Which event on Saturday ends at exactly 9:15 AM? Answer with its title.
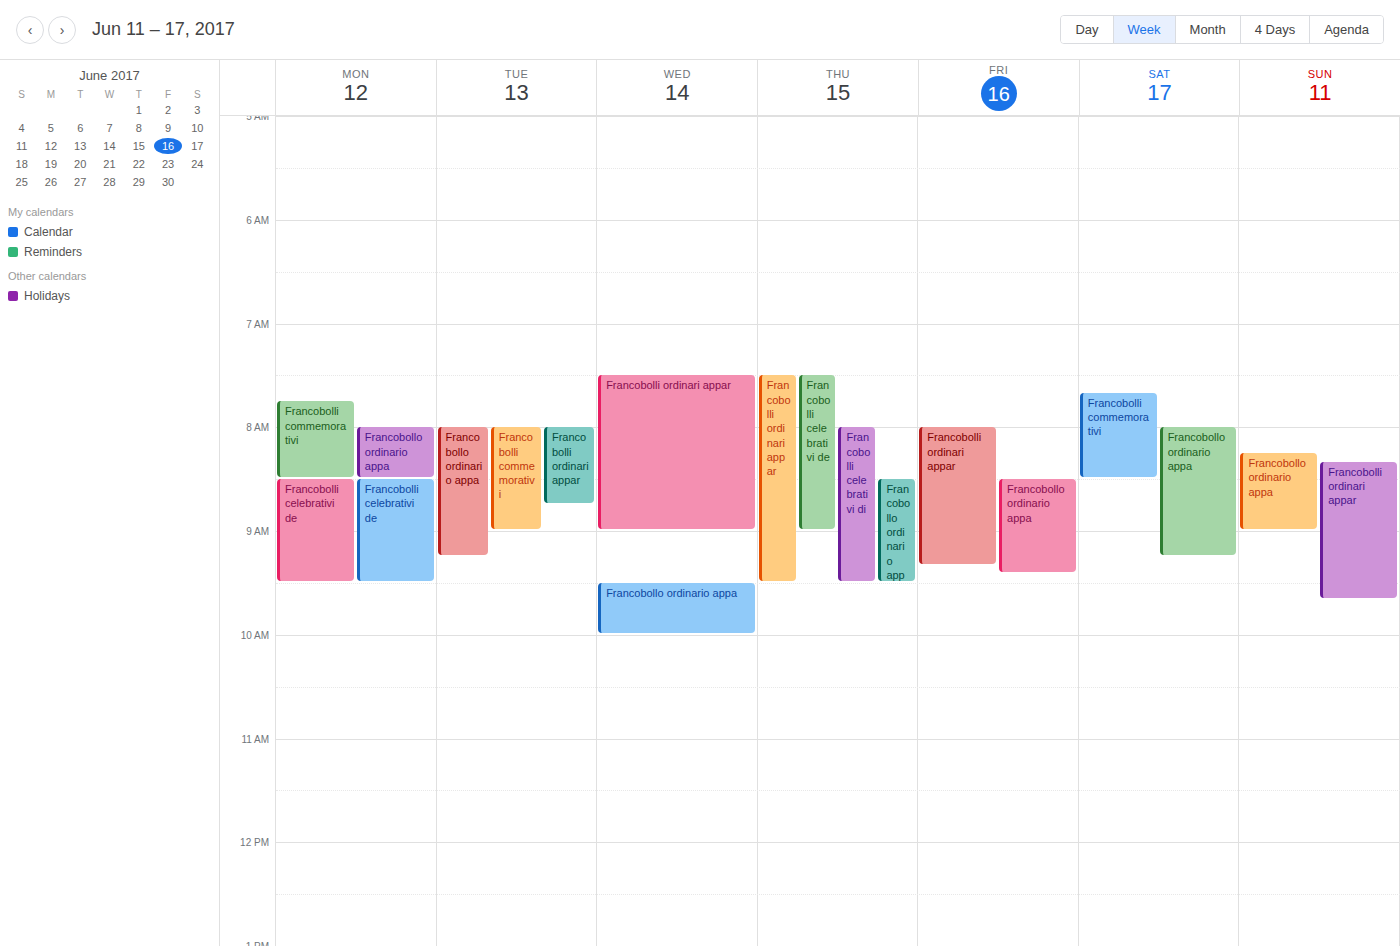
"Francobollo ordinario appa"